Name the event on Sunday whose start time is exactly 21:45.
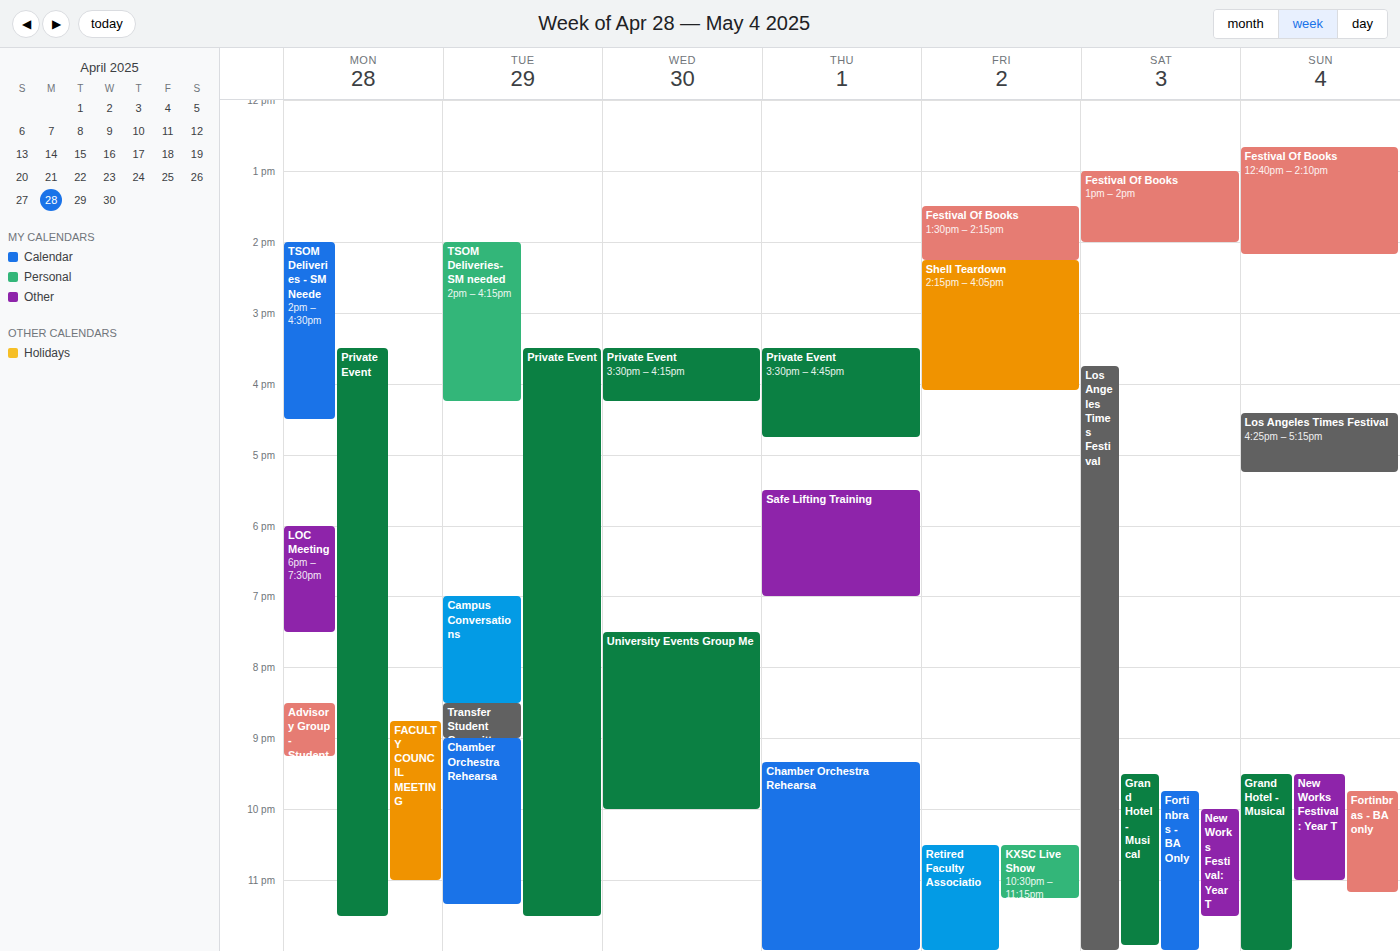
"Fortinbras - BA only"